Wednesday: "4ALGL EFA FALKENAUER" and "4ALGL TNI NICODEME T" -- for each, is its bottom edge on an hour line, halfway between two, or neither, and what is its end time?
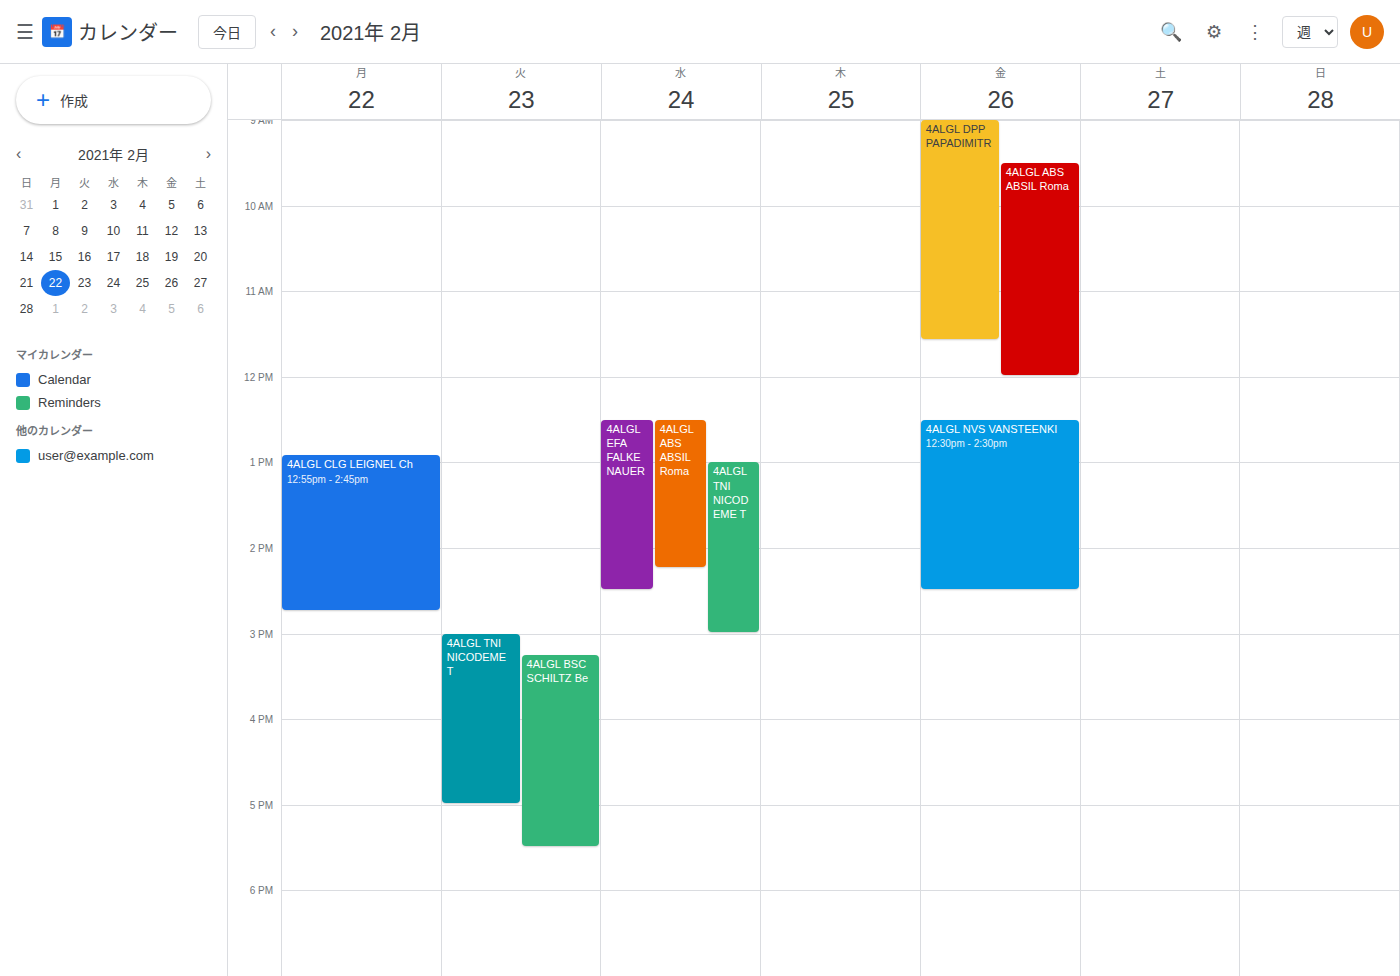
"4ALGL EFA FALKENAUER": 2:30 PM, halfway between the 2 PM and 3 PM lines. "4ALGL TNI NICODEME T": 3:00 PM, exactly on the 3 PM line.